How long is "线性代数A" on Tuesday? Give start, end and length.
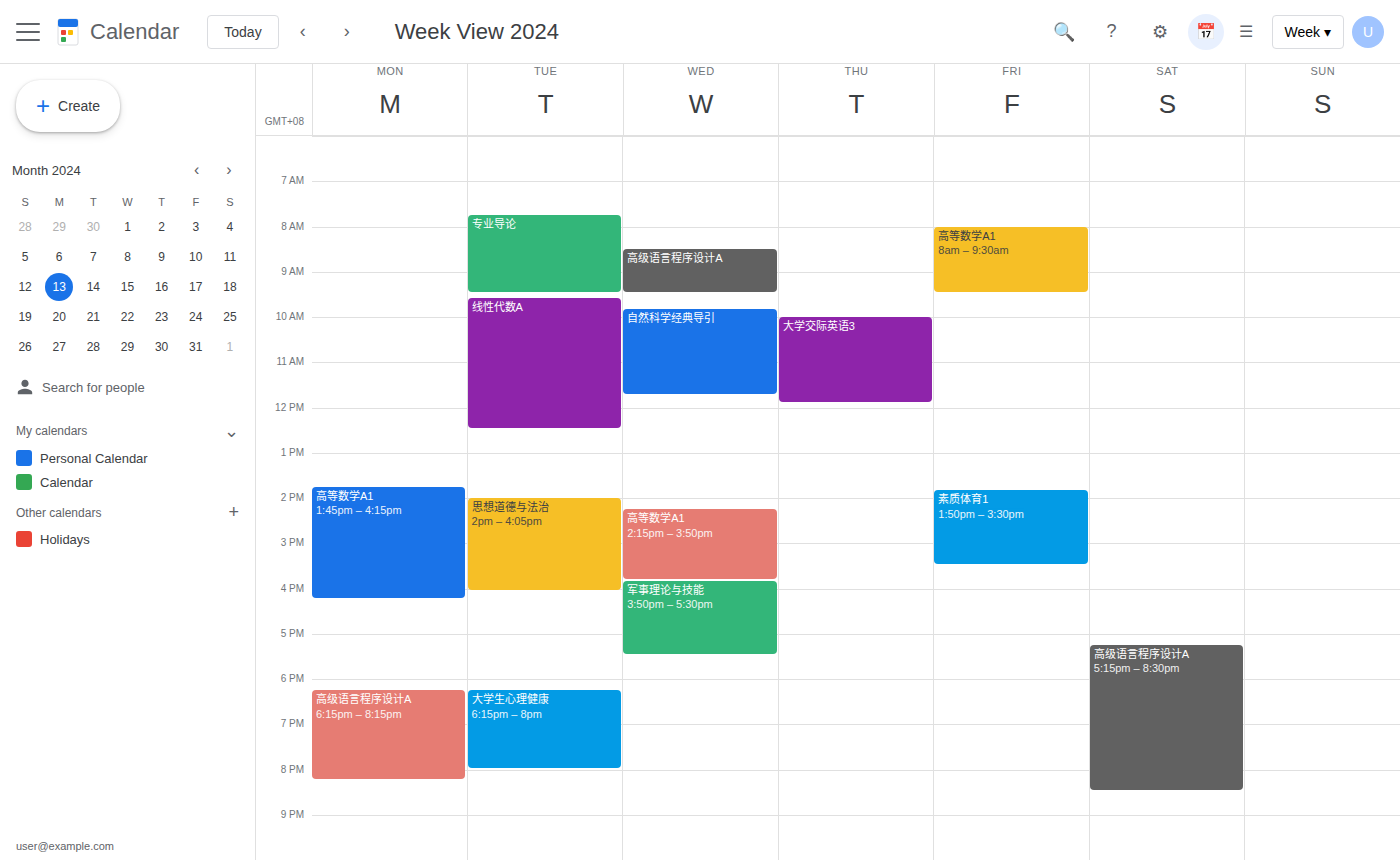
9:35 AM to 12:30 PM, 2 hours 55 minutes